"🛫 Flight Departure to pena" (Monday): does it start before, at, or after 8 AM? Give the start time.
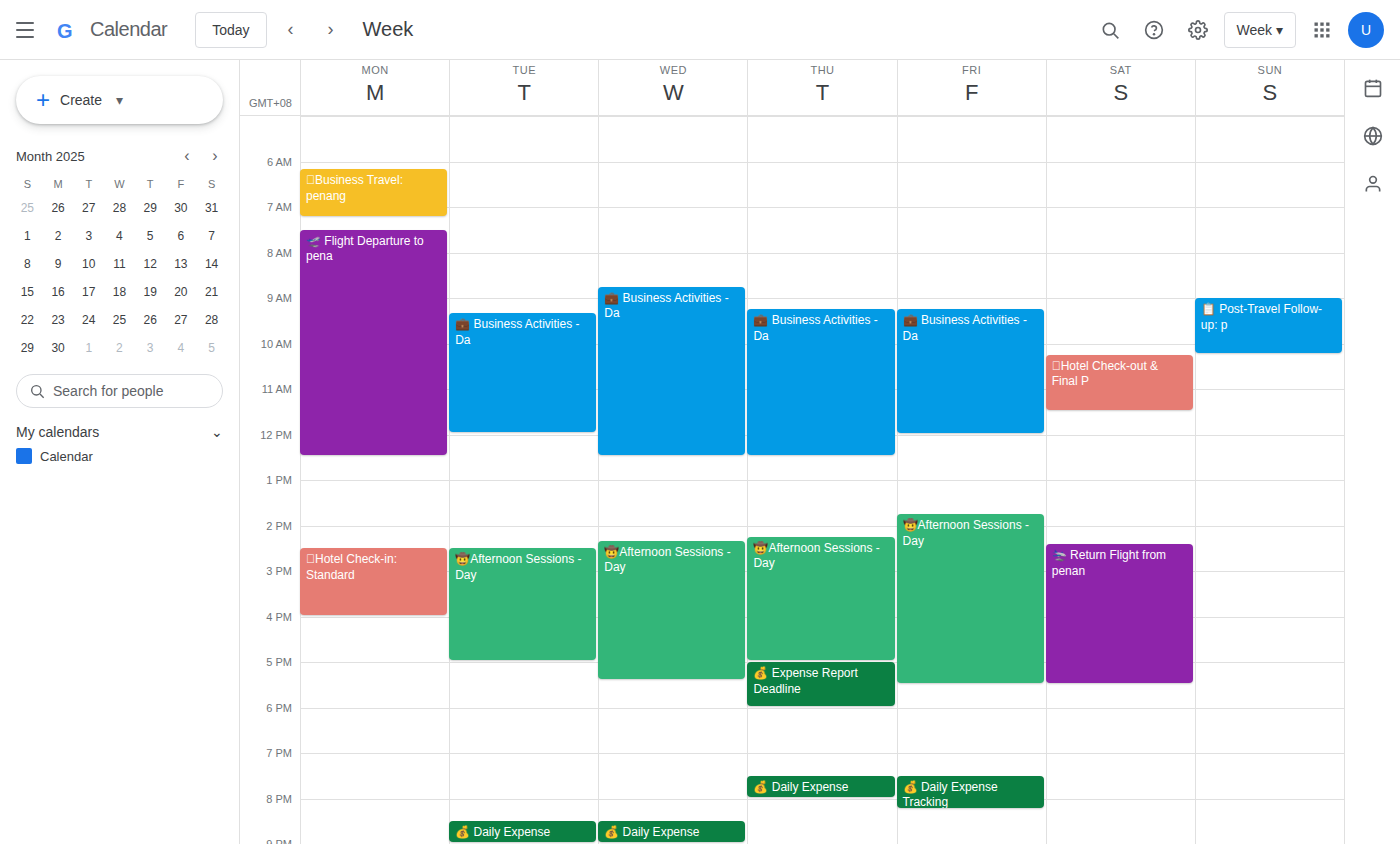
7:30 AM -- before 8 AM, 30 minutes above the 8 AM line.